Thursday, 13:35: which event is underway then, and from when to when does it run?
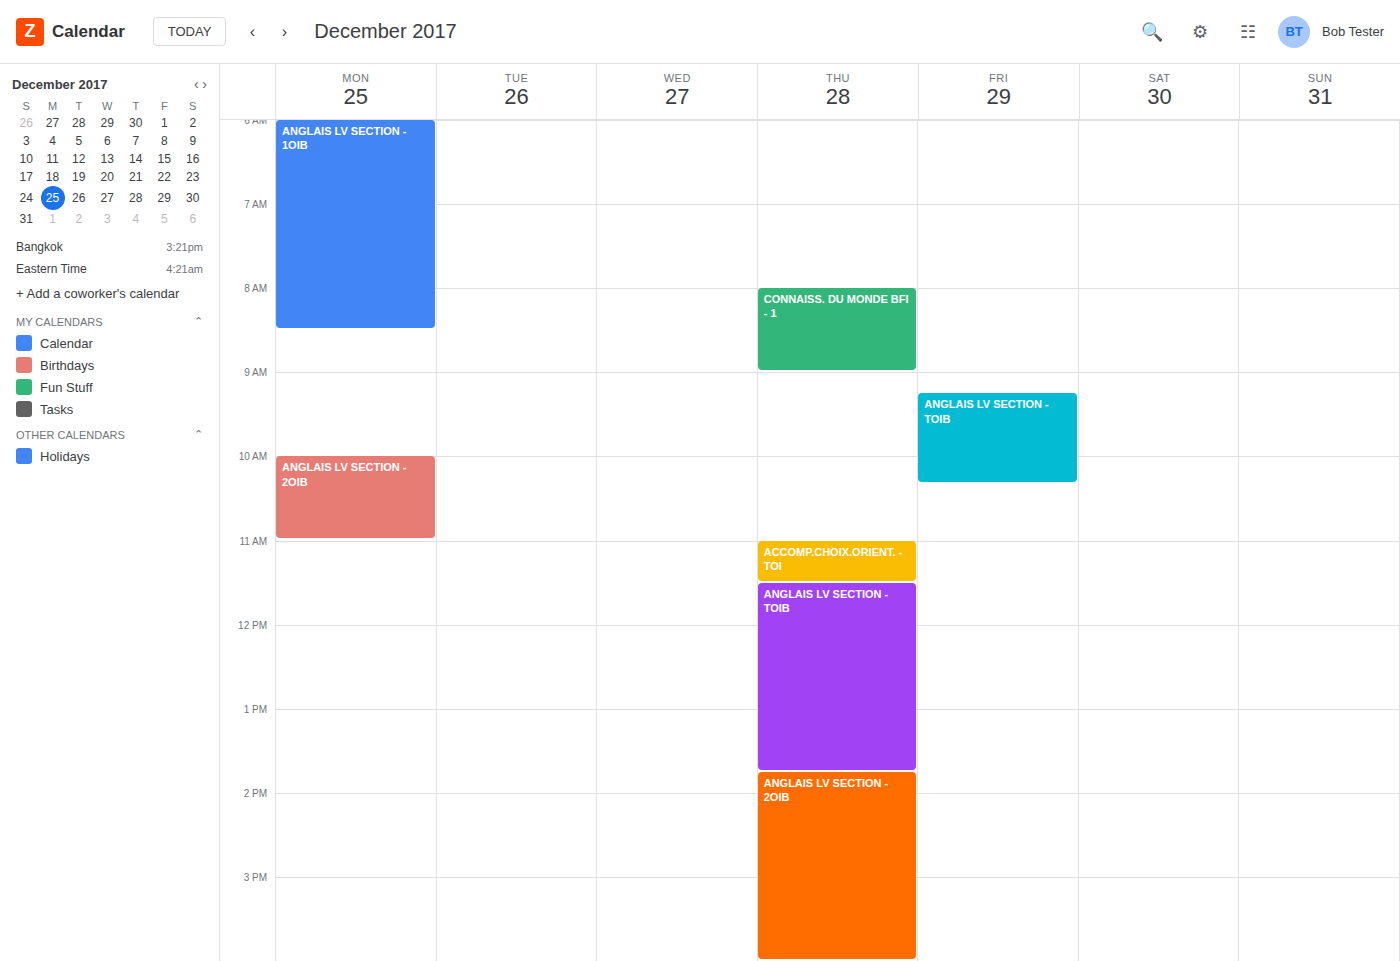
"ANGLAIS LV SECTION - TOIB", 11:30 to 13:45